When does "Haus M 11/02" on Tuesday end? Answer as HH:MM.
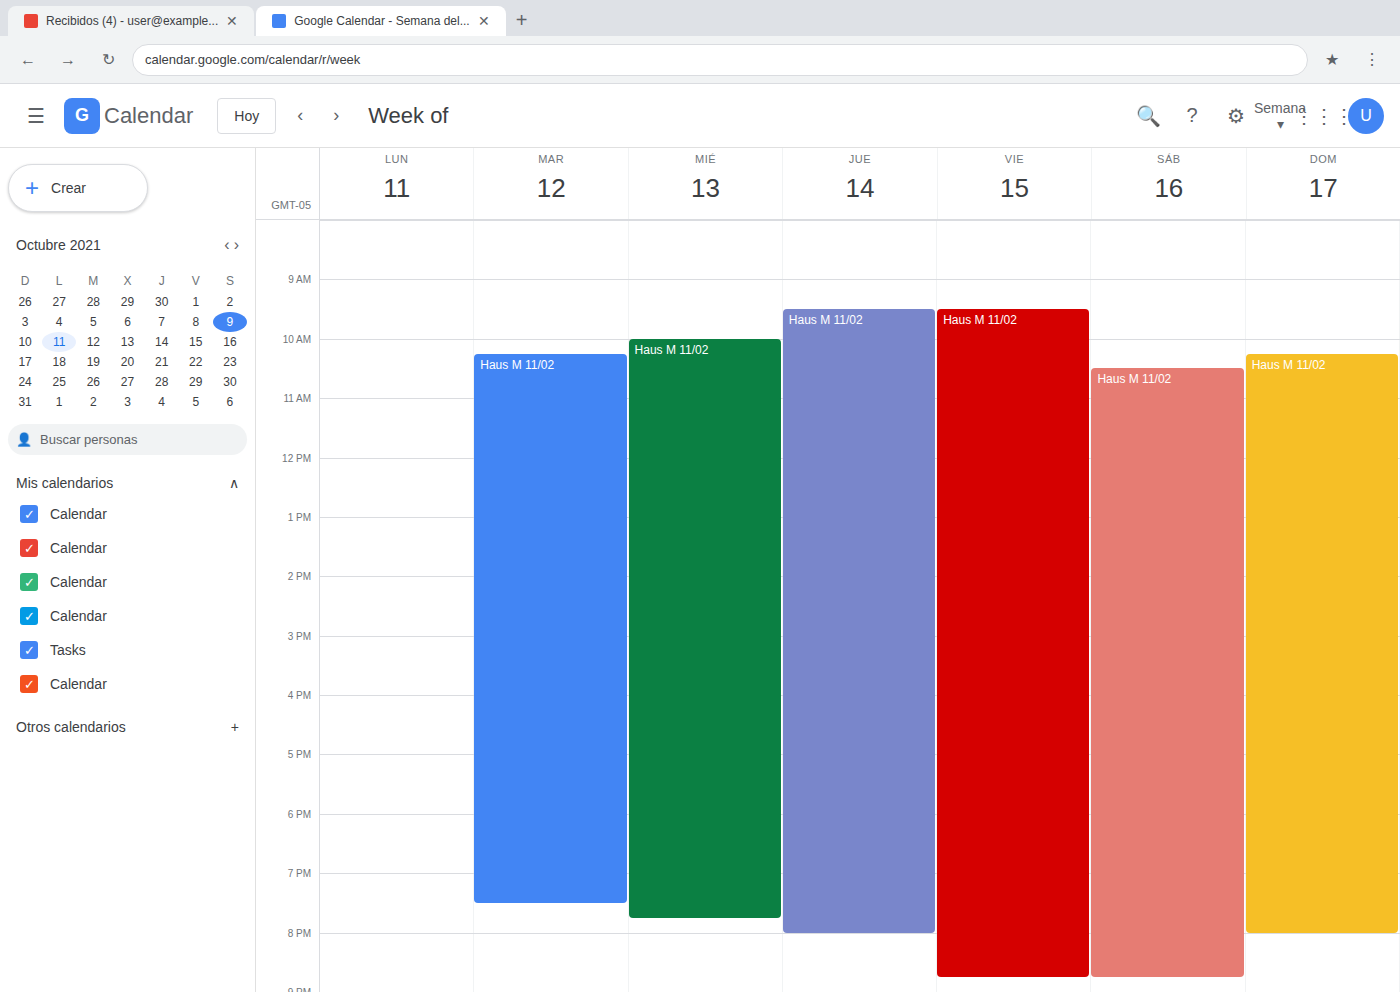
19:30